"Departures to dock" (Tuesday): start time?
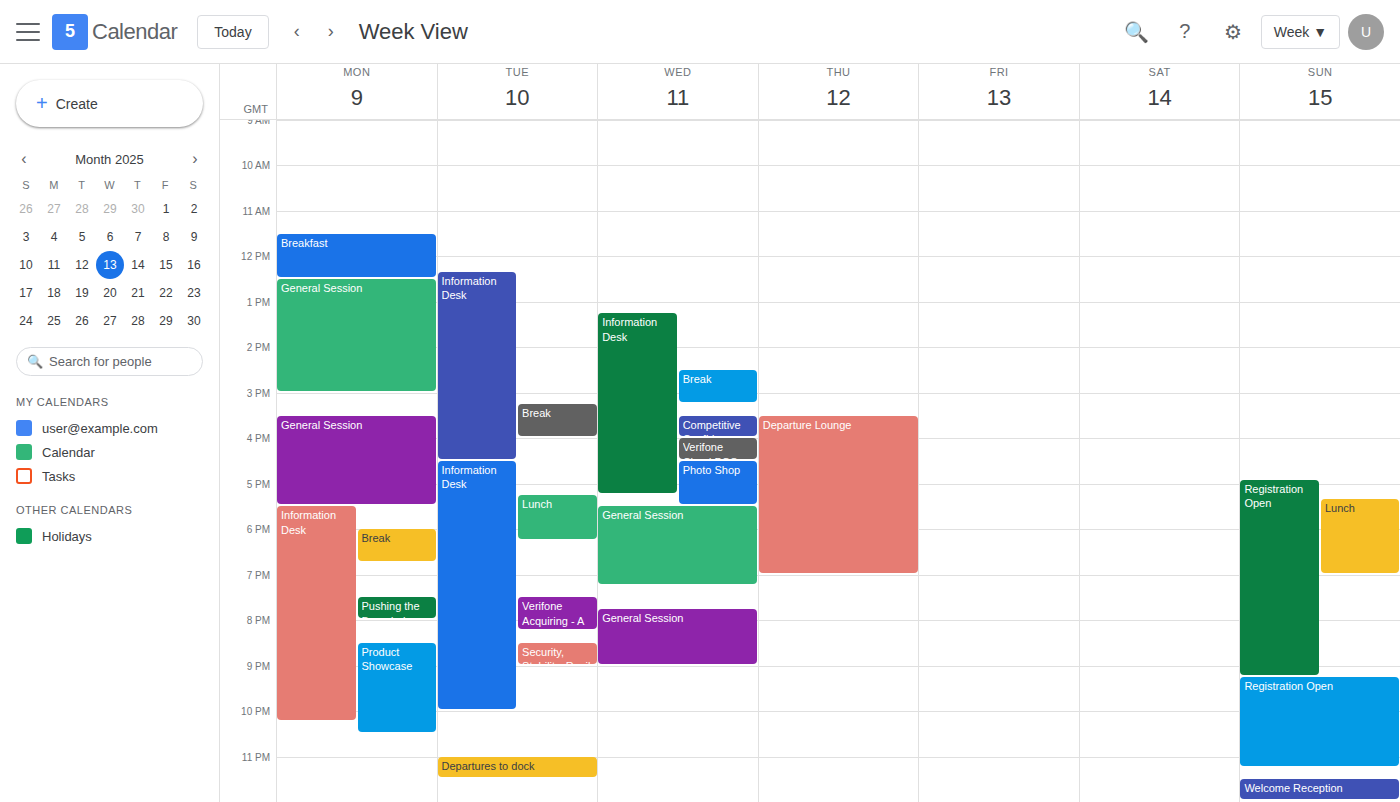
11:00 PM